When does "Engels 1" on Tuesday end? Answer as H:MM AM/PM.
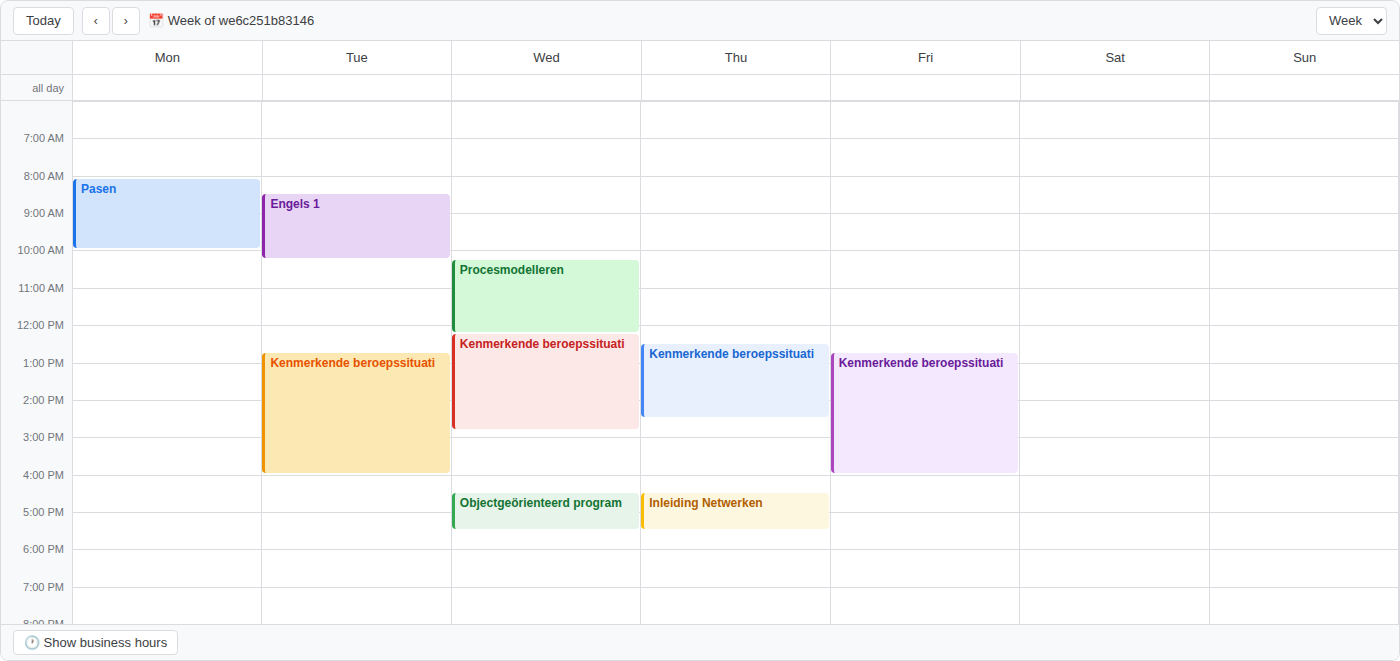
10:15 AM